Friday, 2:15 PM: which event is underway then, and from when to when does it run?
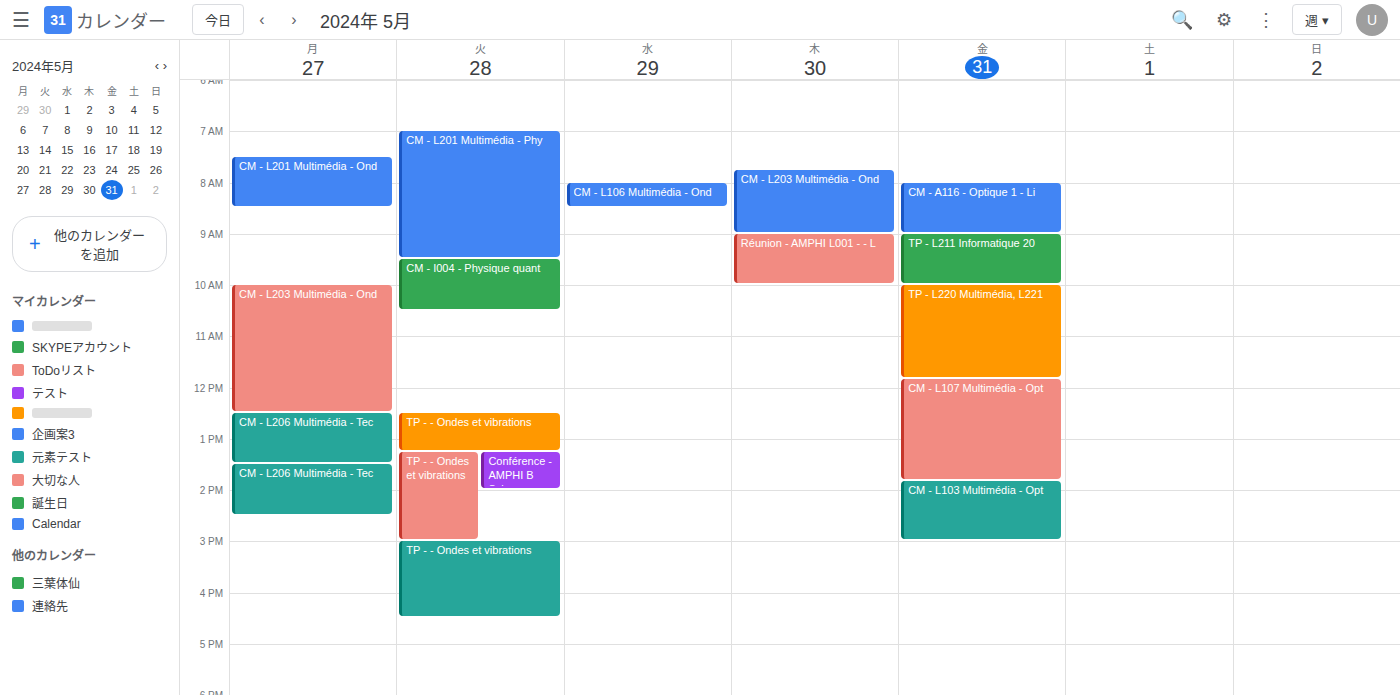
"CM - L103 Multimédia - Opt", 1:50 PM to 3:00 PM